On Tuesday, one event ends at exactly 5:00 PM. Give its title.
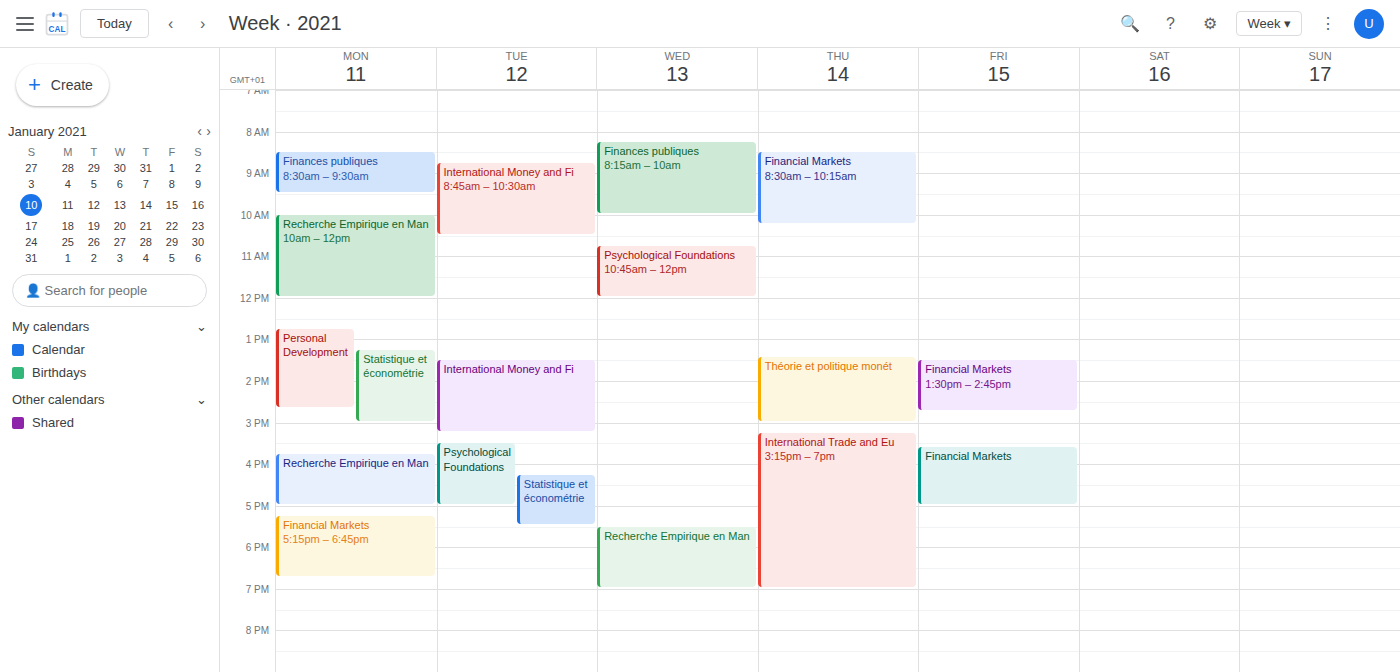
"Psychological Foundations"